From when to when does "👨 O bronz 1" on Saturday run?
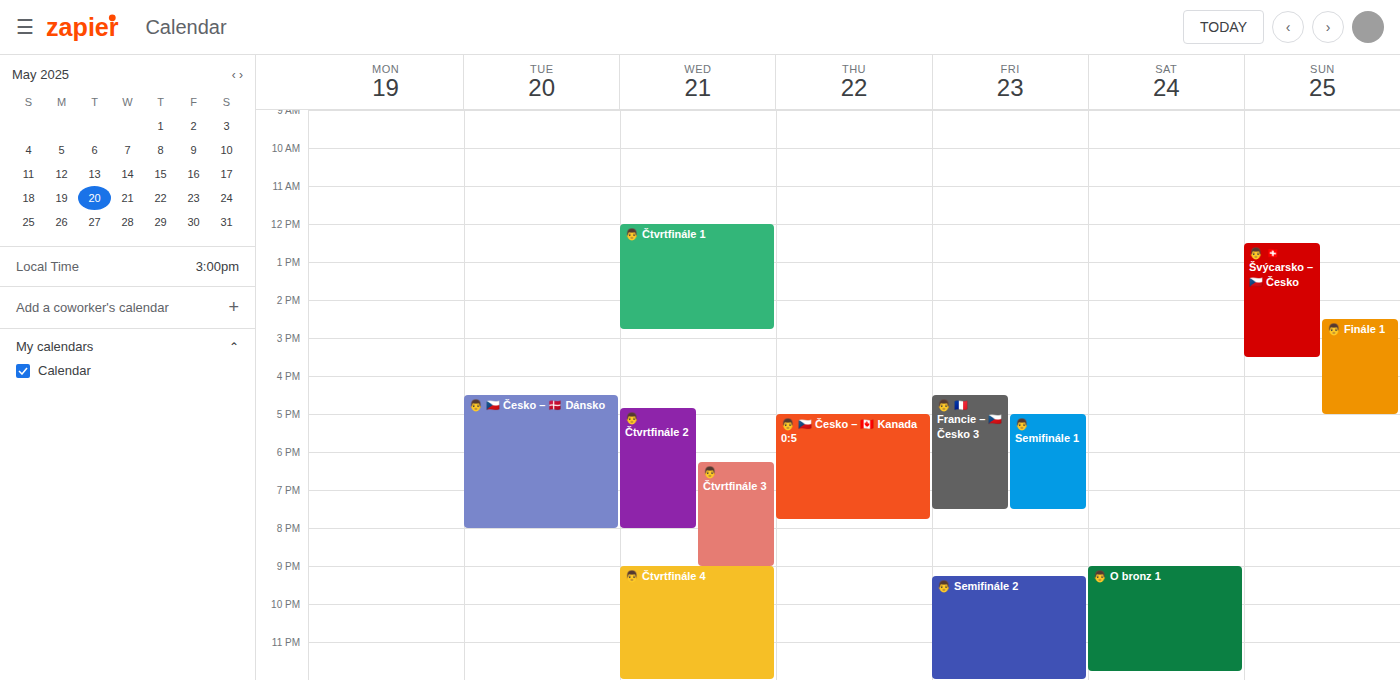
9:00 PM to 11:45 PM